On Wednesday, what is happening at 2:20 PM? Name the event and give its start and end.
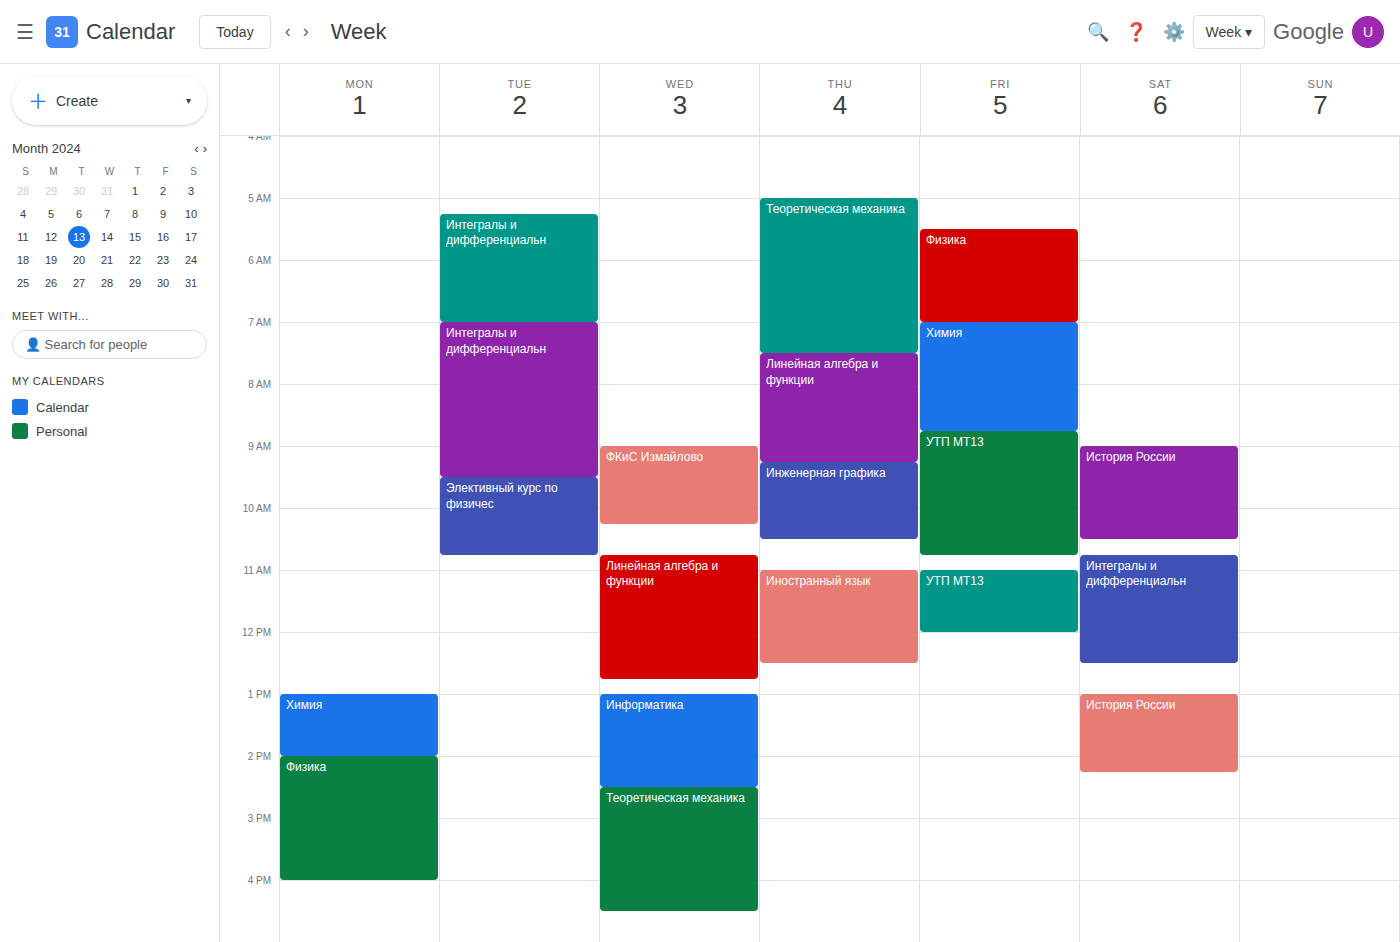
"Информатика", 1:00 PM to 2:30 PM